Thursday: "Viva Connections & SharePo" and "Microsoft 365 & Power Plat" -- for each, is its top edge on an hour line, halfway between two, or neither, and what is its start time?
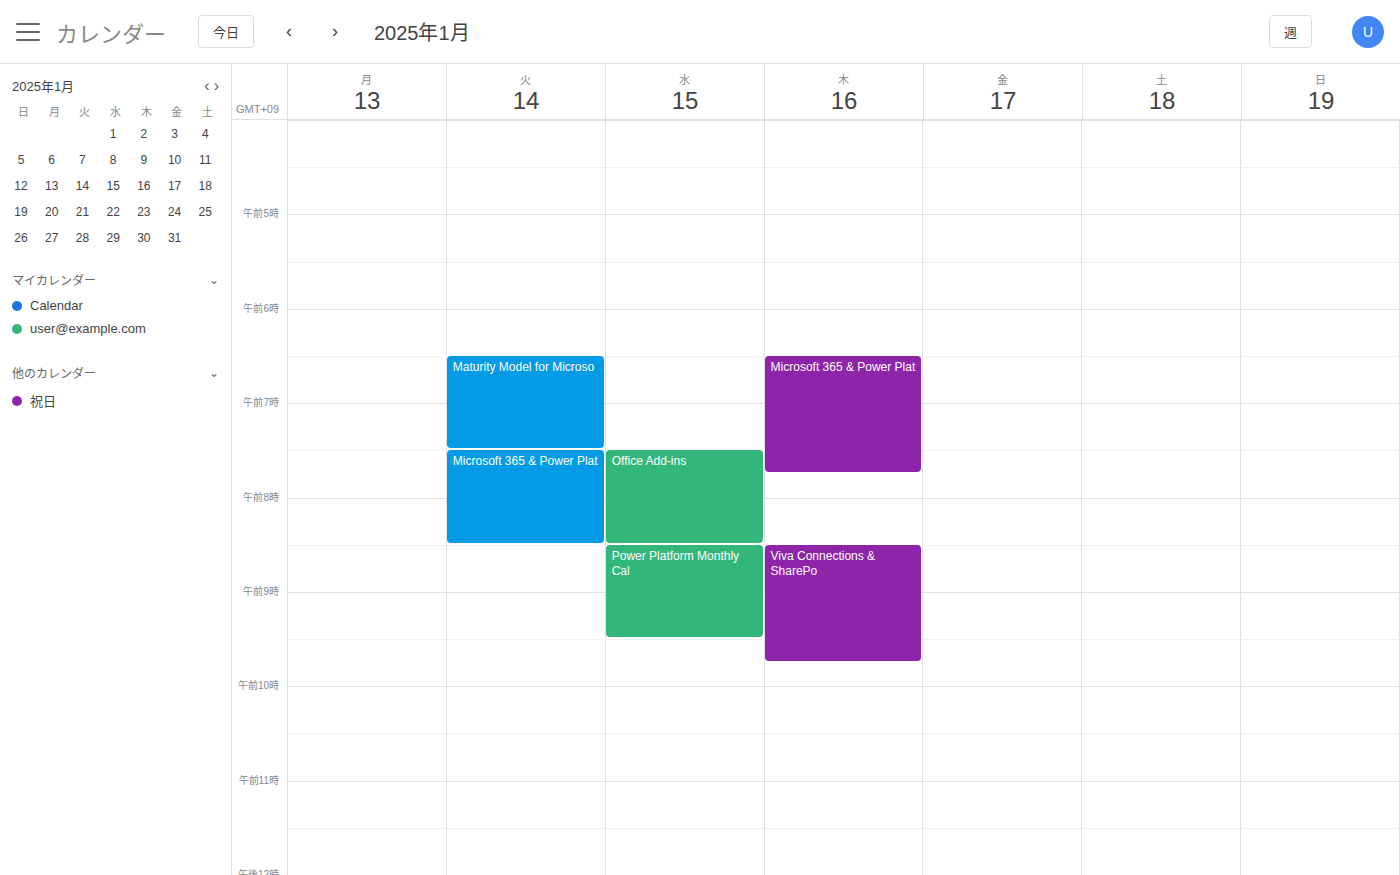
"Viva Connections & SharePo": 08:30, halfway between the 08:00 and 09:00 lines. "Microsoft 365 & Power Plat": 06:30, halfway between the 06:00 and 07:00 lines.